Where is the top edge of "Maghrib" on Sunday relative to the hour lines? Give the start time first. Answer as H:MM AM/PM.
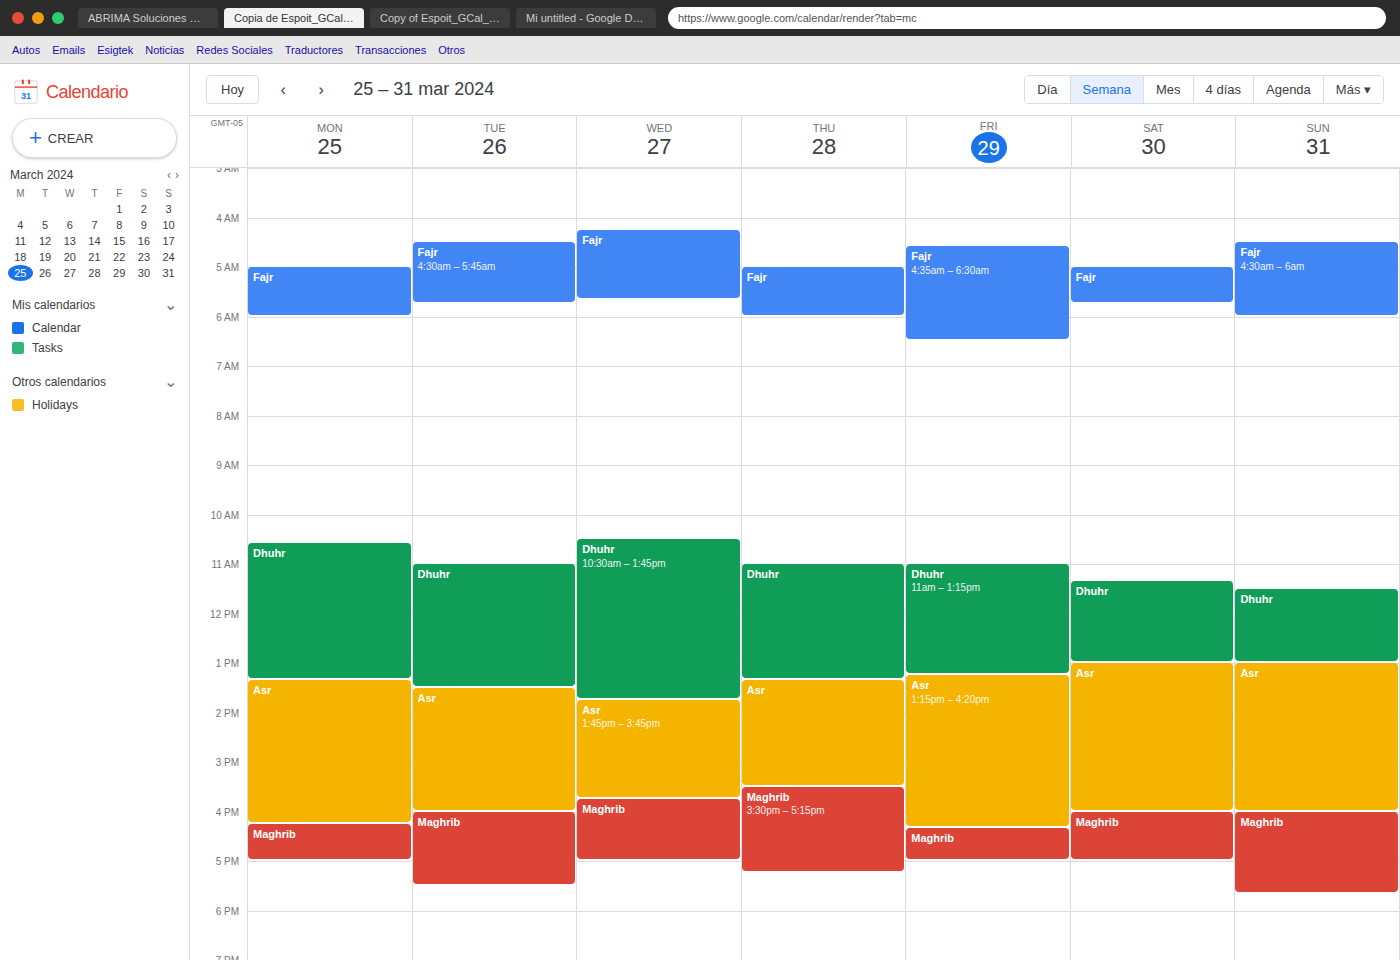
4:00 PM -- exactly on the 4 PM line.